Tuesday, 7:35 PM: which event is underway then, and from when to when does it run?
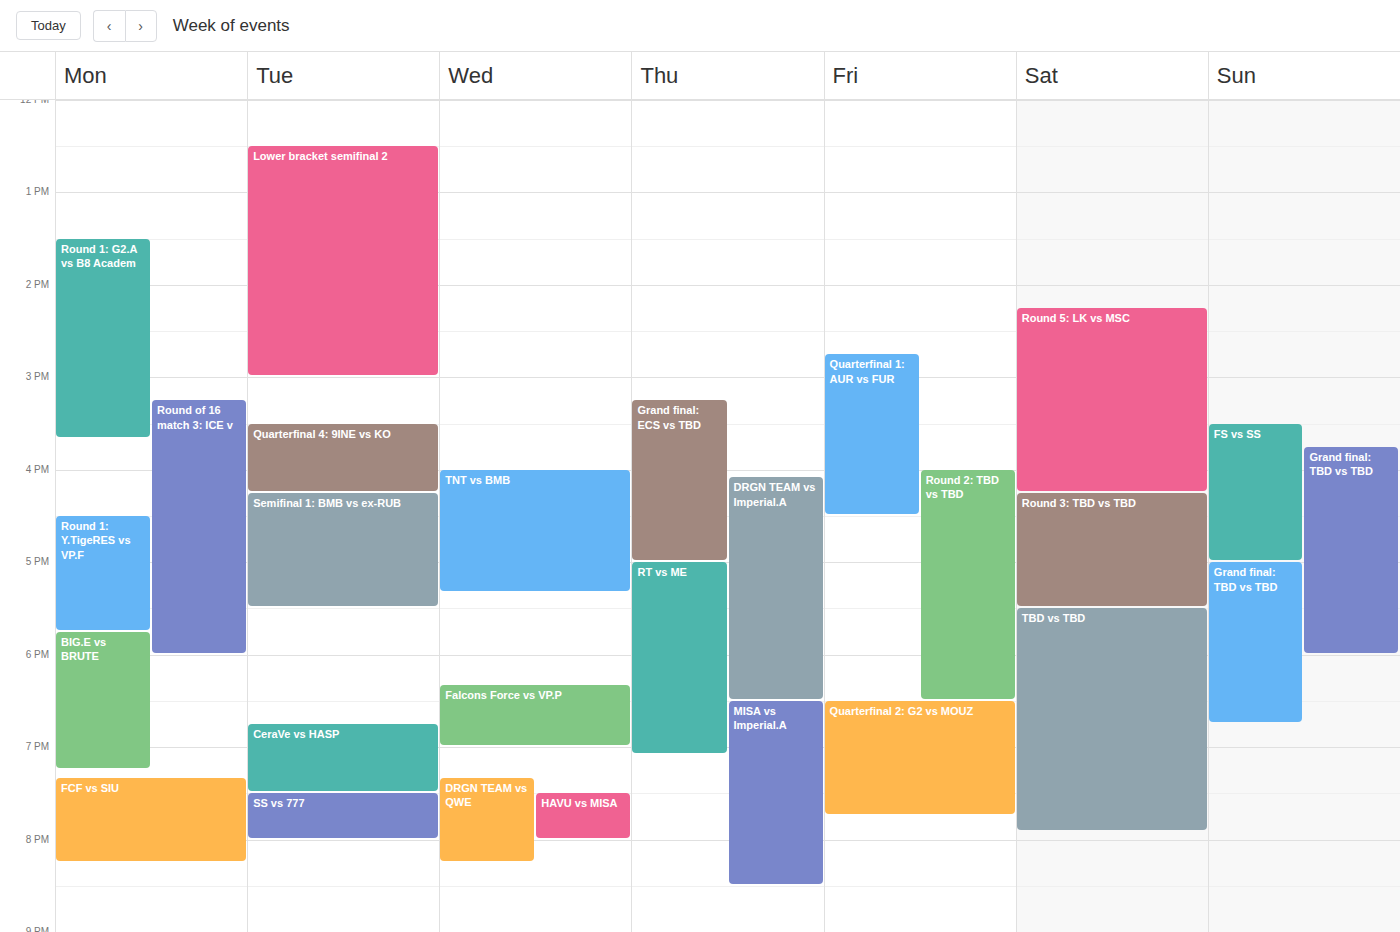
"SS vs 777", 7:30 PM to 8:00 PM